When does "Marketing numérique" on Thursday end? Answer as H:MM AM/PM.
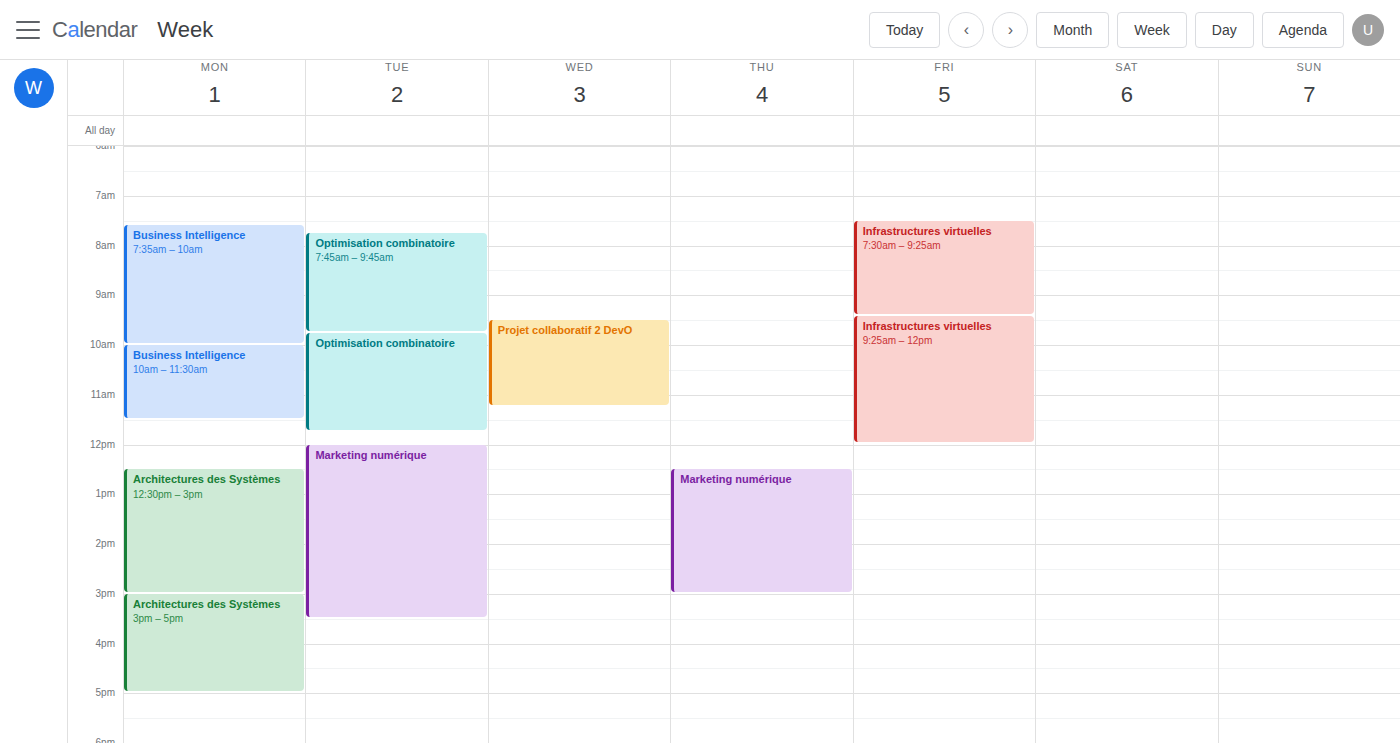
3:00 PM